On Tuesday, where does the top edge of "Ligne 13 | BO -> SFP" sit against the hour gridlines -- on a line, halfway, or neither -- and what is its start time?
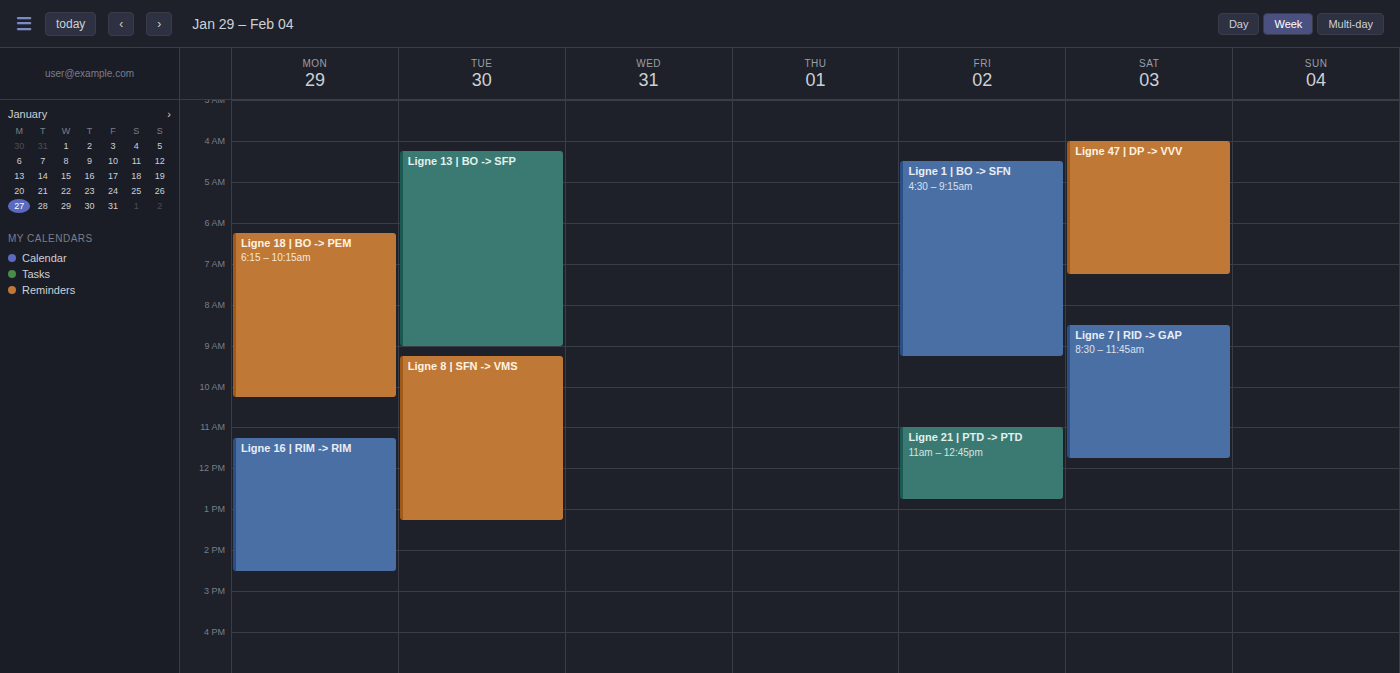
4:15 AM -- neither: a quarter of the way from the 4 AM line to the 5 AM line.